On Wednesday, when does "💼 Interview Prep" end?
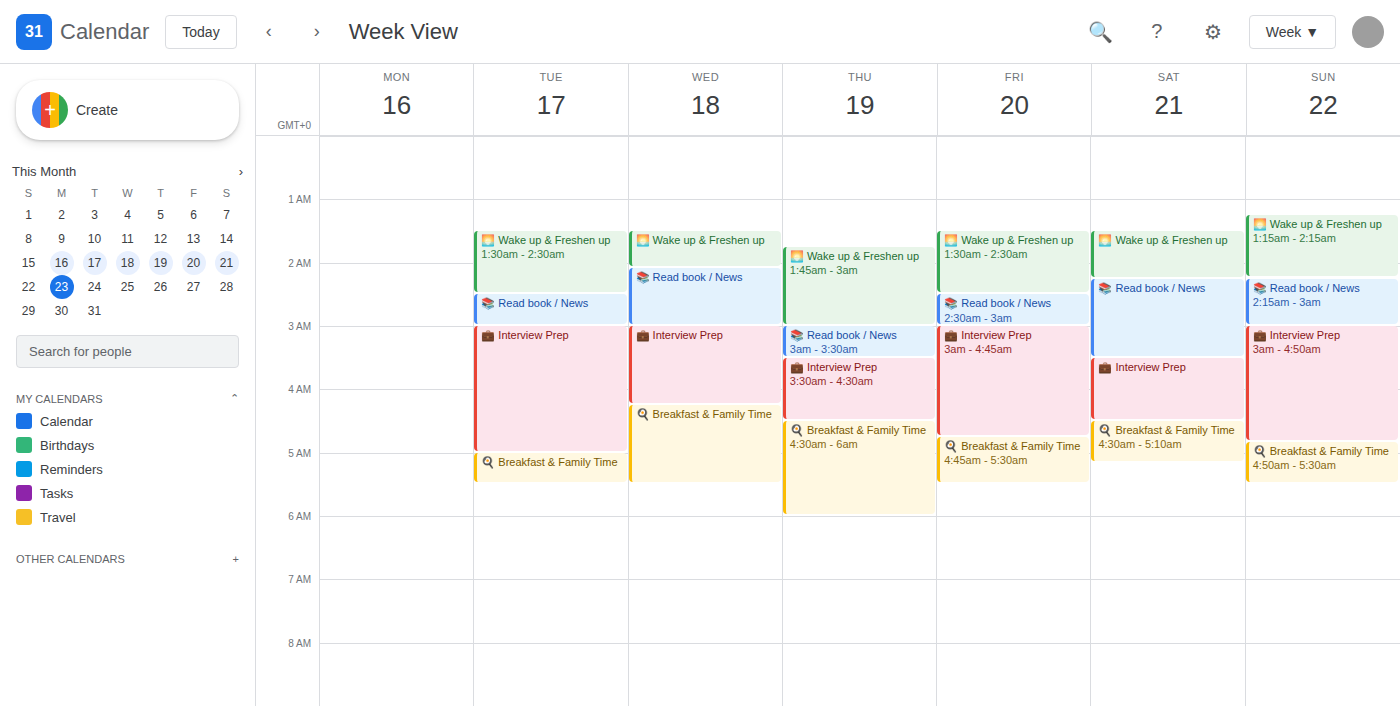
4:15 AM